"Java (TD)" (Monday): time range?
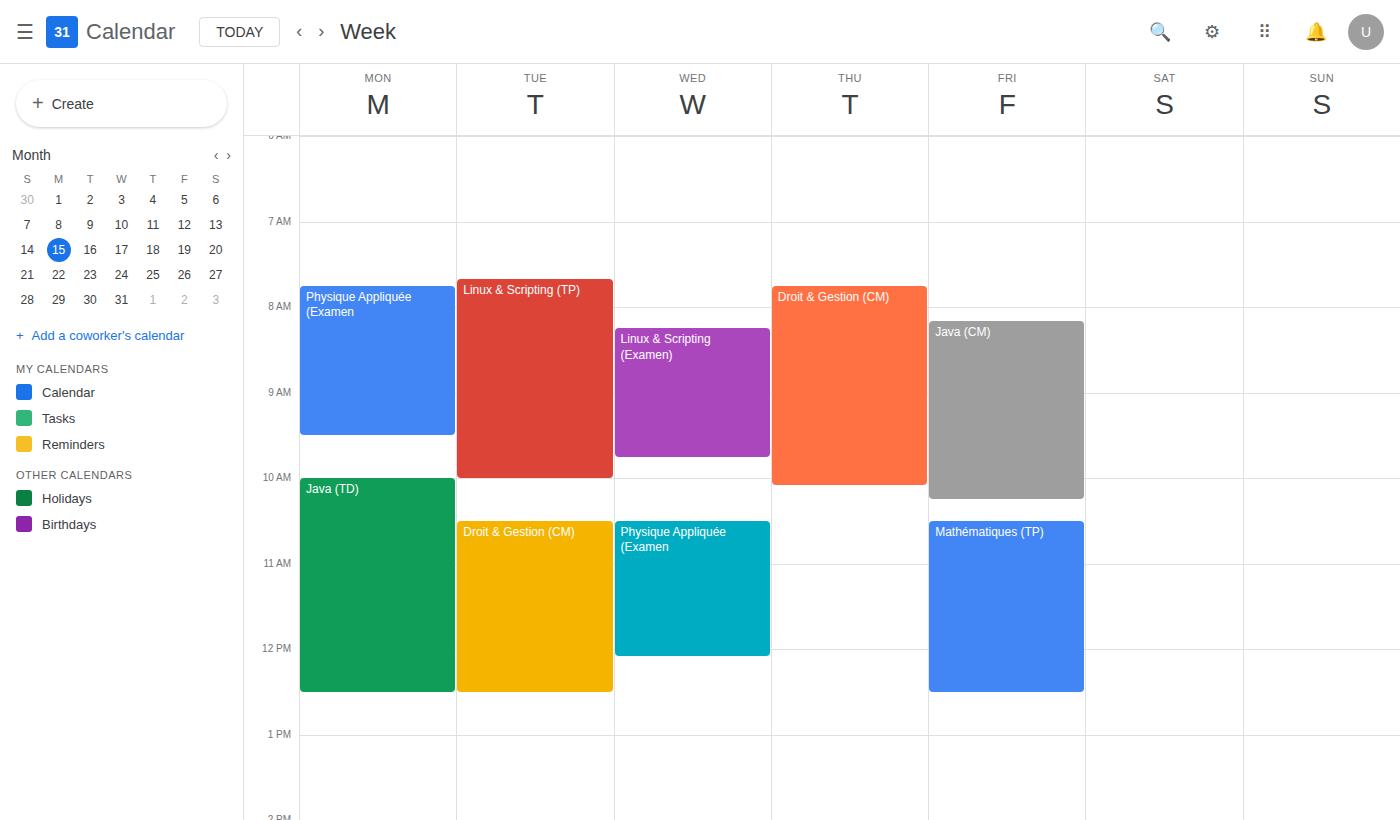
10:00 AM to 12:30 PM